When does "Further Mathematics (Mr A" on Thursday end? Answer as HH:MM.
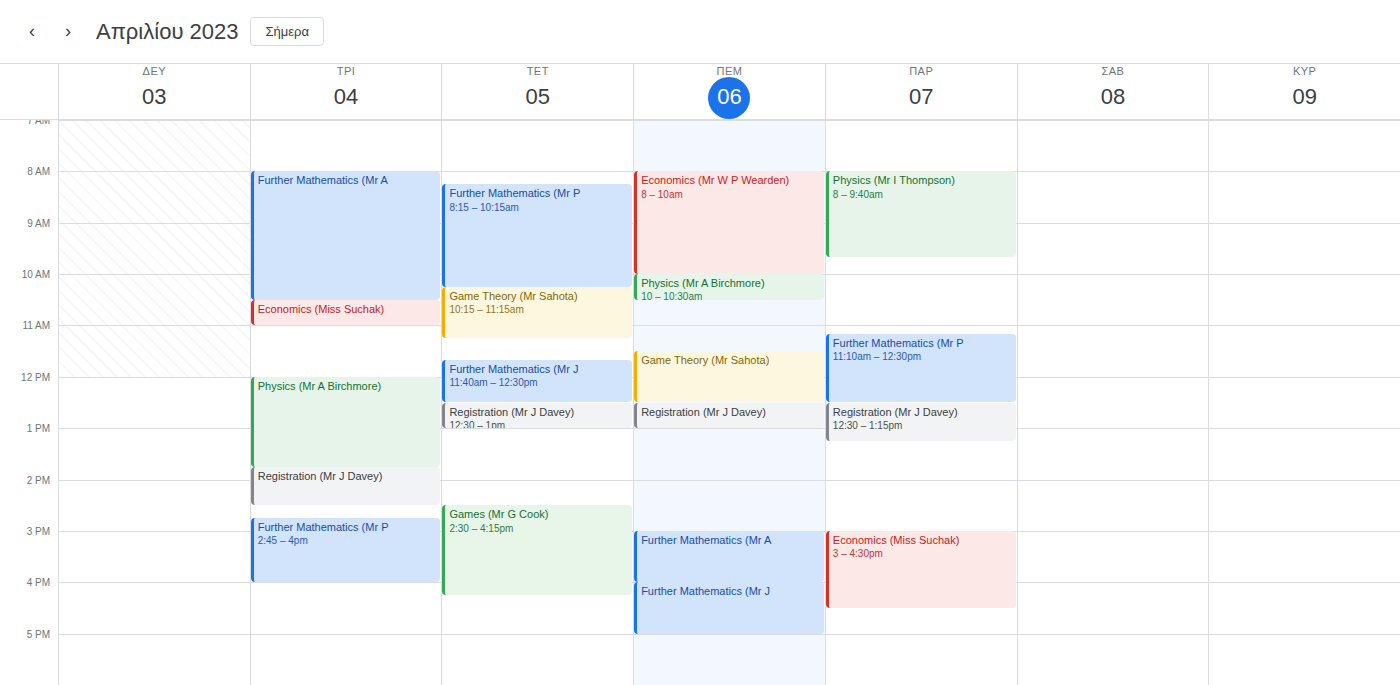
16:00